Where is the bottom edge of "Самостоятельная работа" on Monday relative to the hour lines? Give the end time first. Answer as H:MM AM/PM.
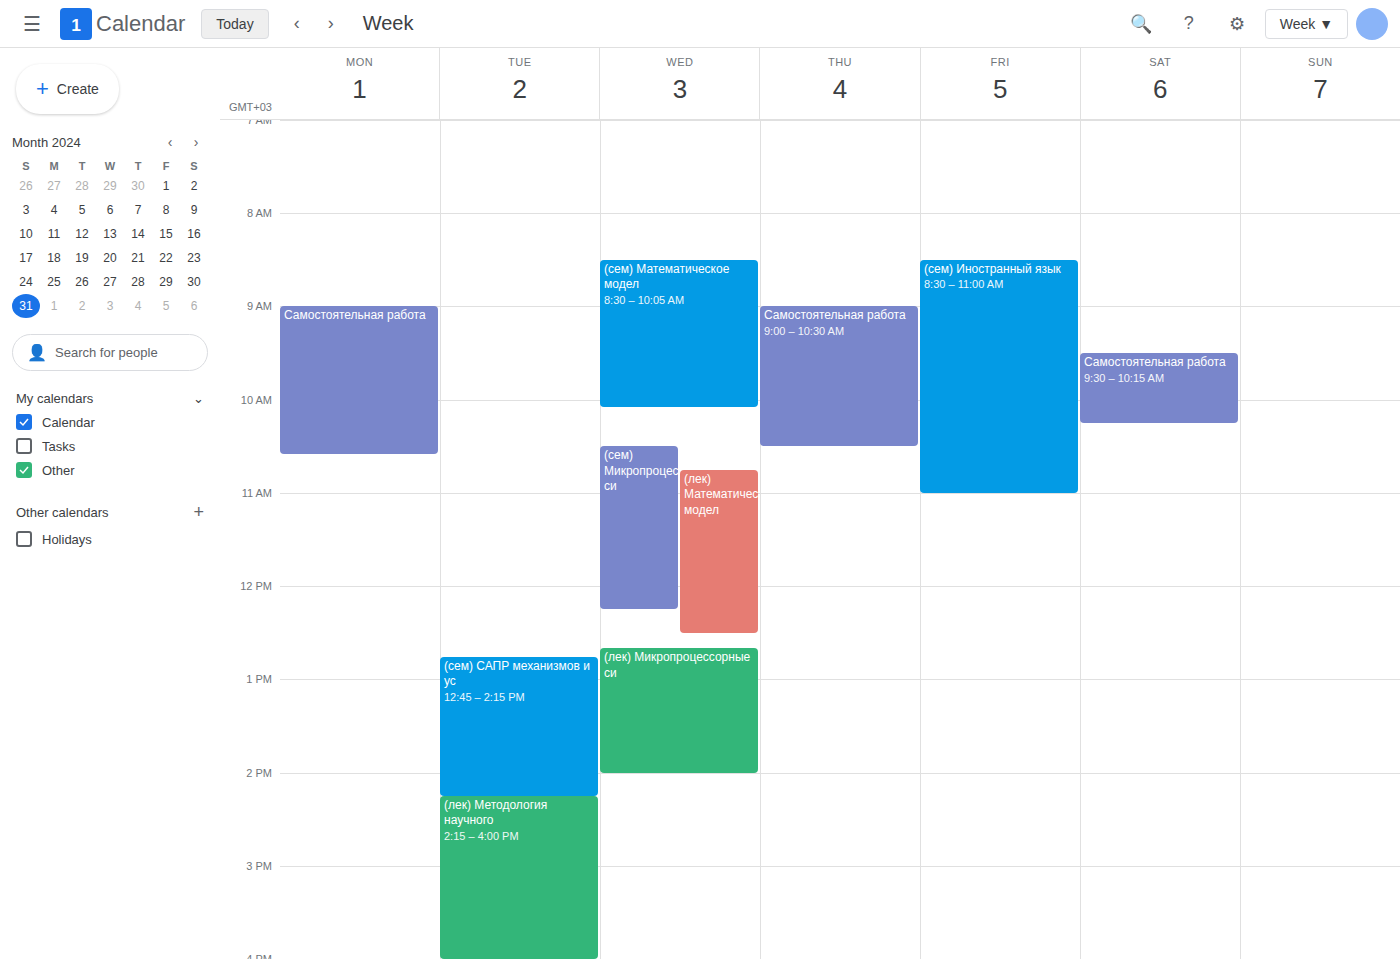
10:35 AM -- neither: 35 minutes below the 10 AM line and 25 minutes above the 11 AM line.